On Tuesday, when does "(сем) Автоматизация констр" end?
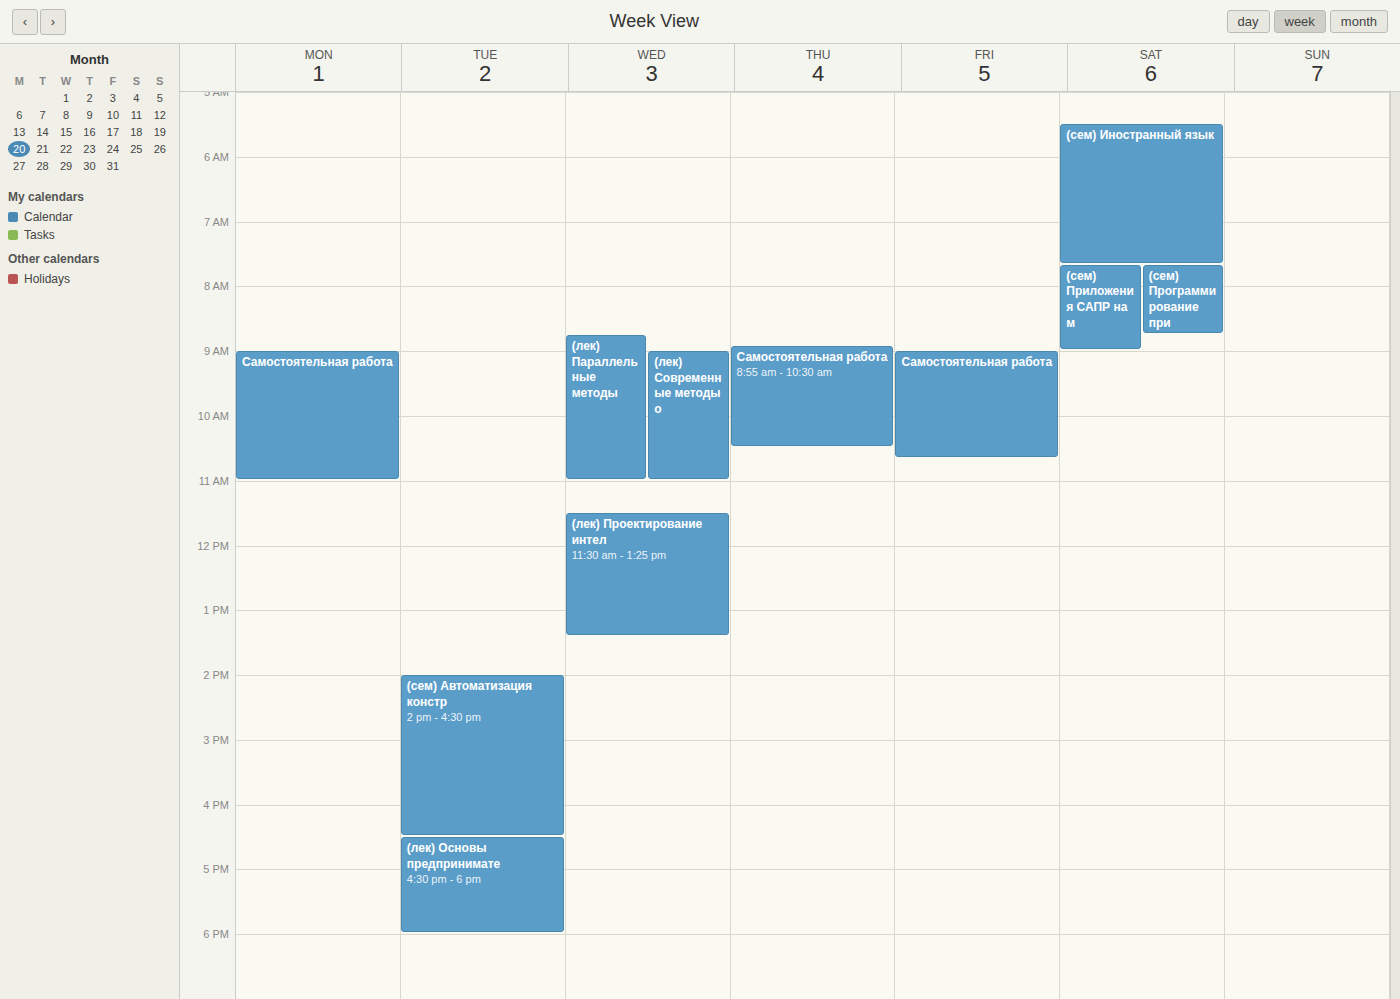
4:30 PM